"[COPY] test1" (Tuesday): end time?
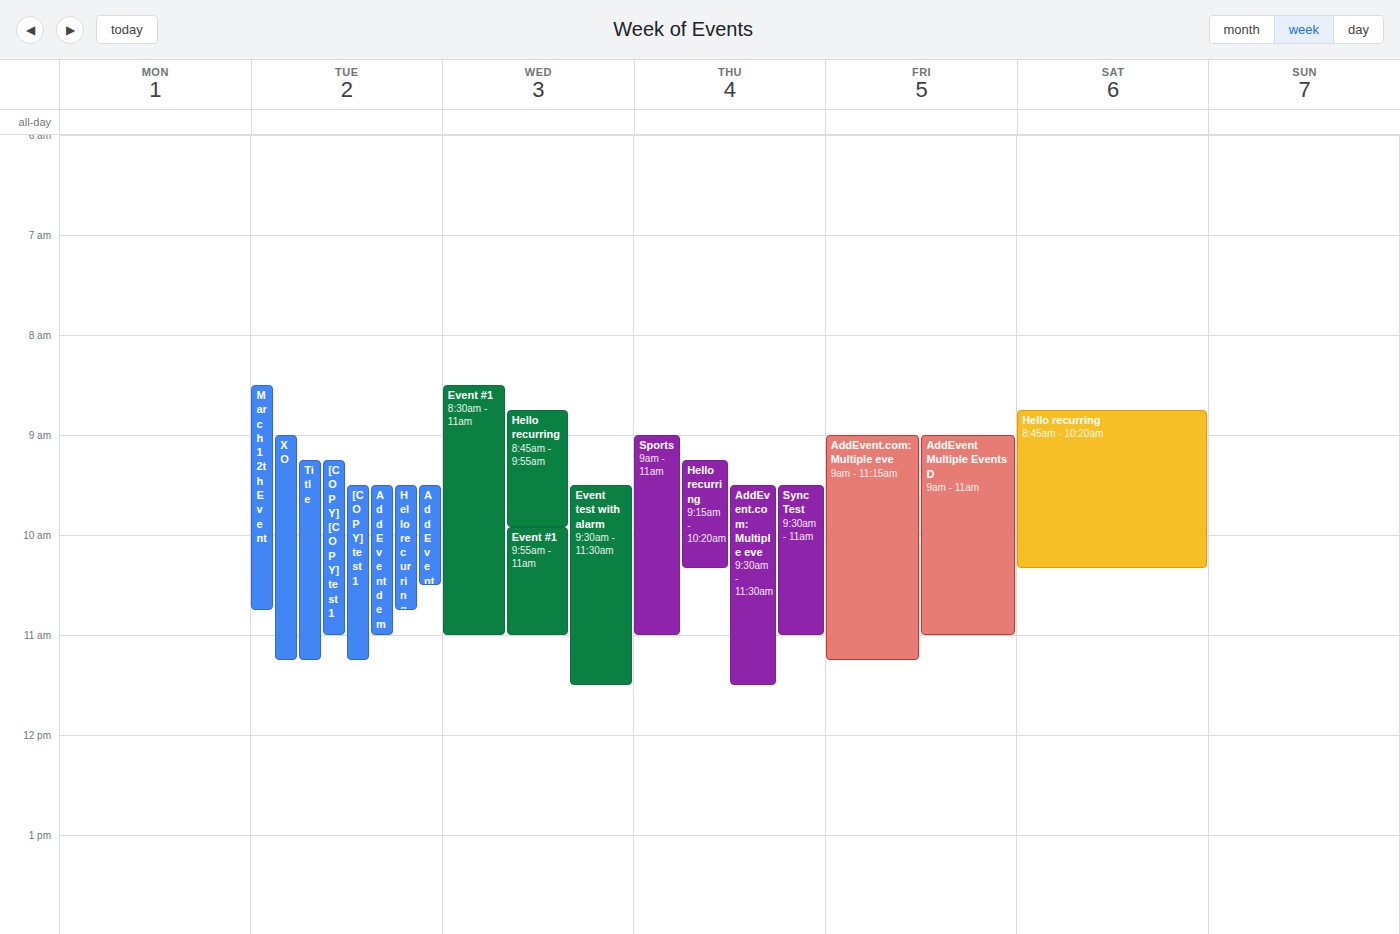
11:15 AM